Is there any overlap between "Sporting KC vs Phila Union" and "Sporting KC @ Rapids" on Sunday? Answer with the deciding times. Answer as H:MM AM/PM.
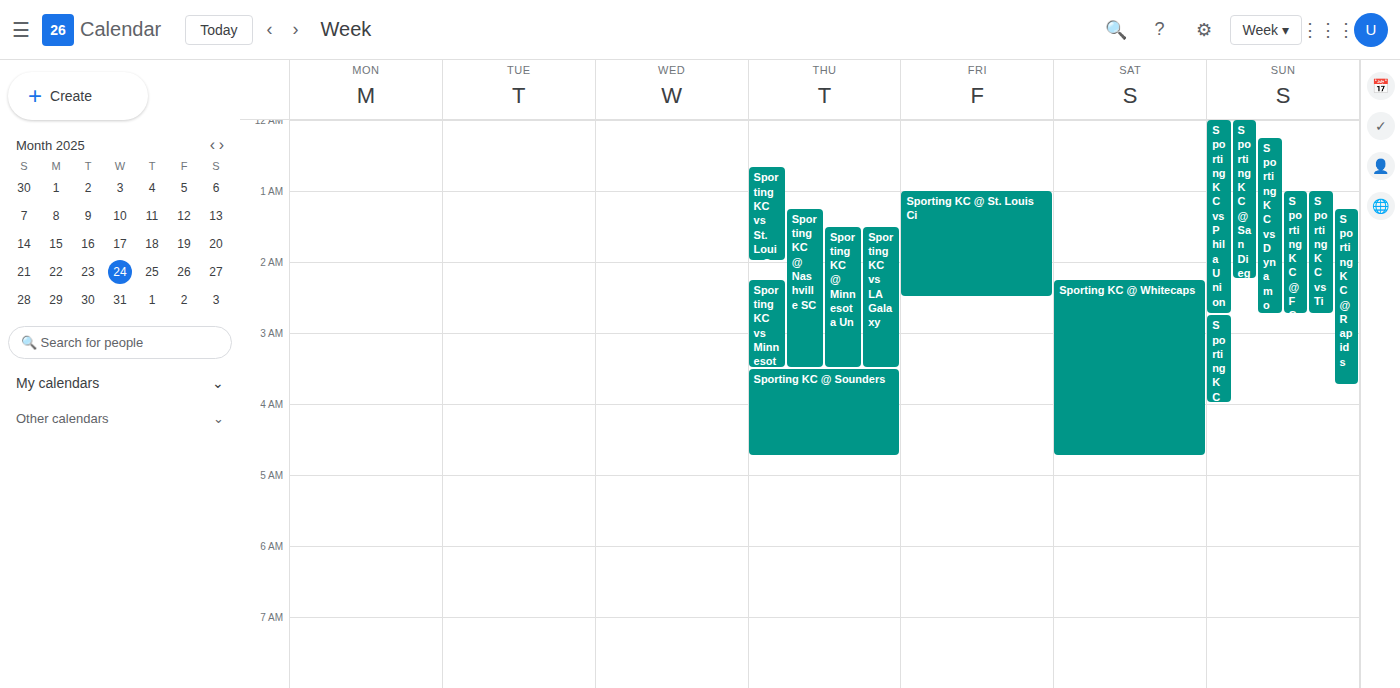
"Sporting KC @ Rapids" starts at 1:15 AM, before "Sporting KC vs Phila Union" ends at 2:45 AM -- they overlap.